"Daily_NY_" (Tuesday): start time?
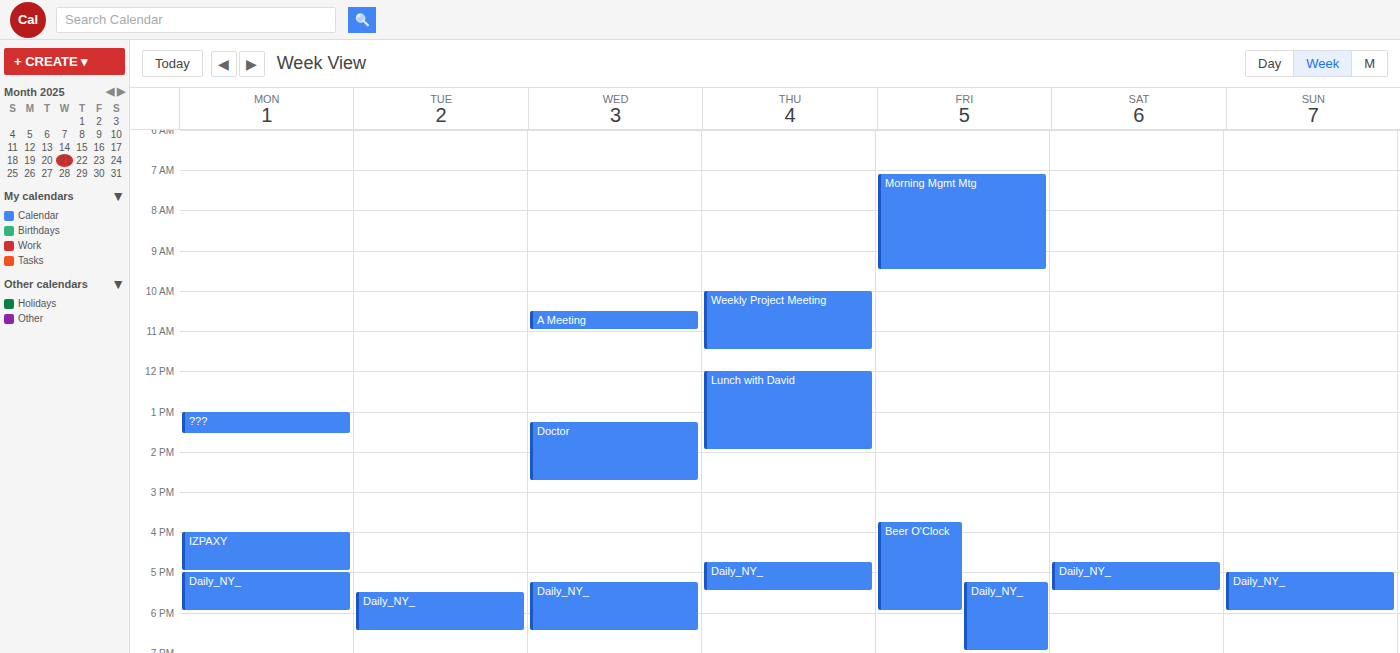
5:30 PM